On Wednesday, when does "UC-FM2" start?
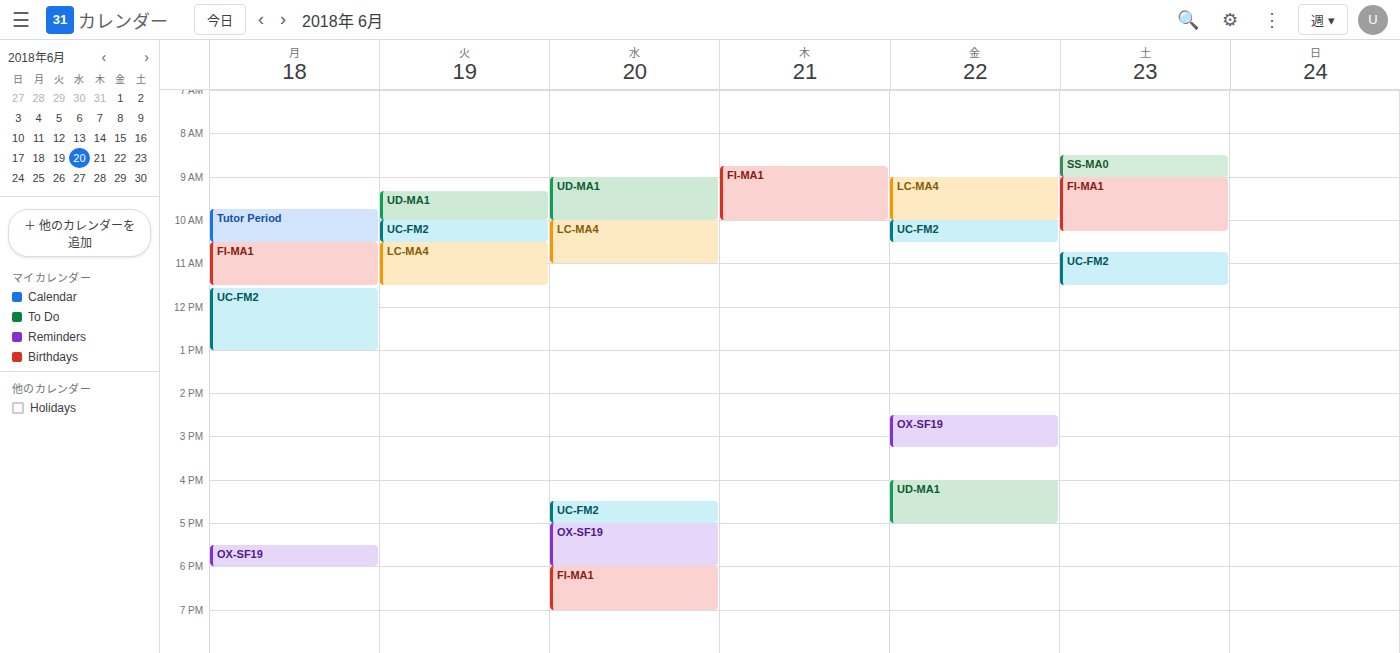
4:30 PM